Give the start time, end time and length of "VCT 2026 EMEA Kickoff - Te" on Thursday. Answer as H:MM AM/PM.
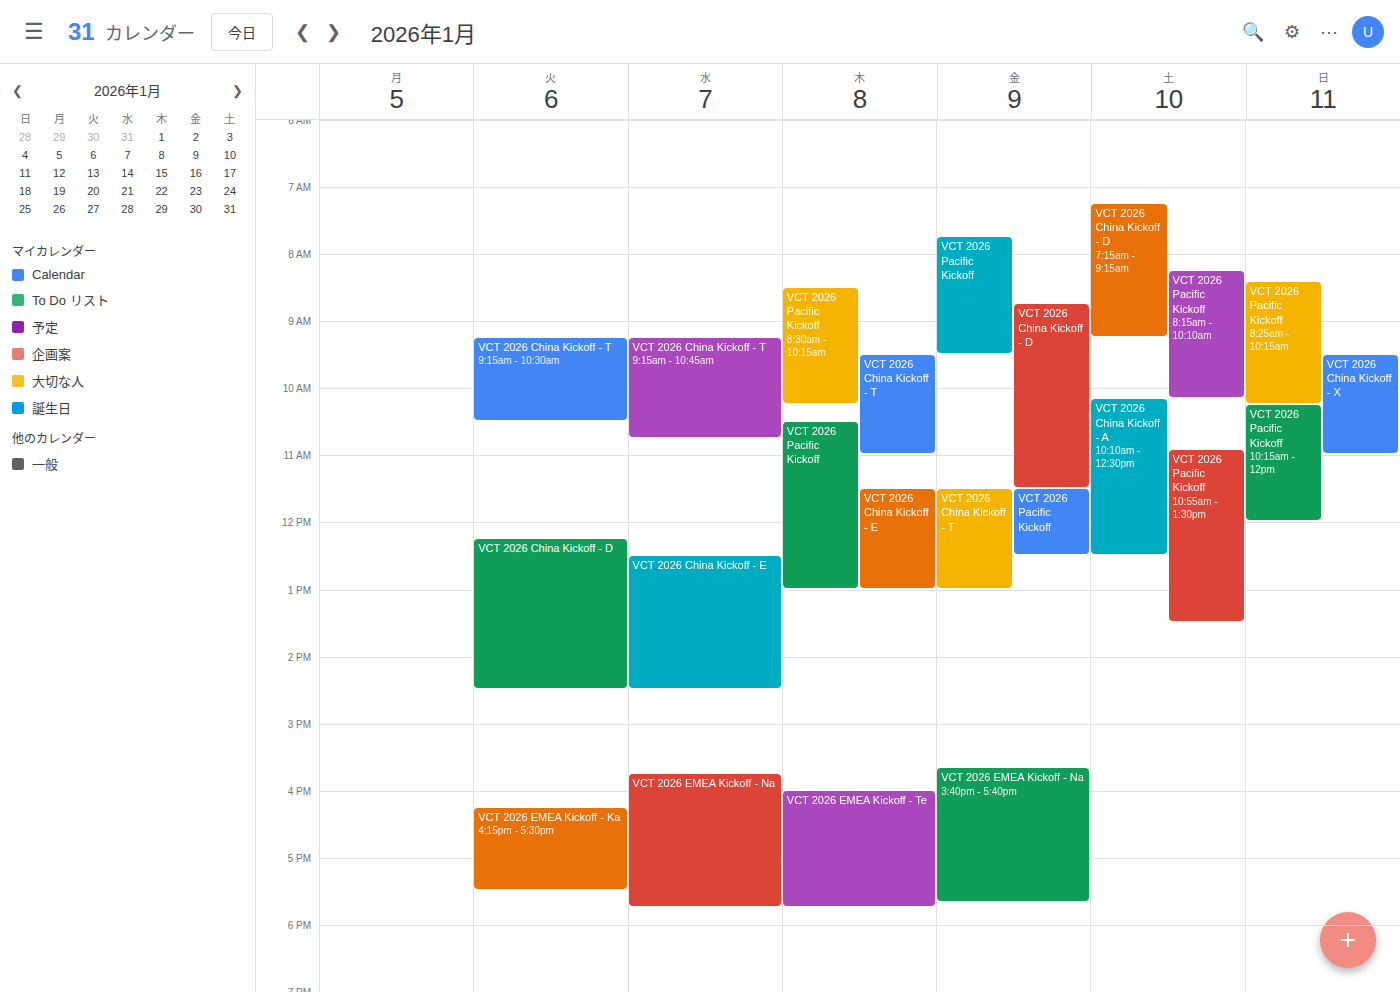
4:00 PM to 5:45 PM, 1 hour 45 minutes